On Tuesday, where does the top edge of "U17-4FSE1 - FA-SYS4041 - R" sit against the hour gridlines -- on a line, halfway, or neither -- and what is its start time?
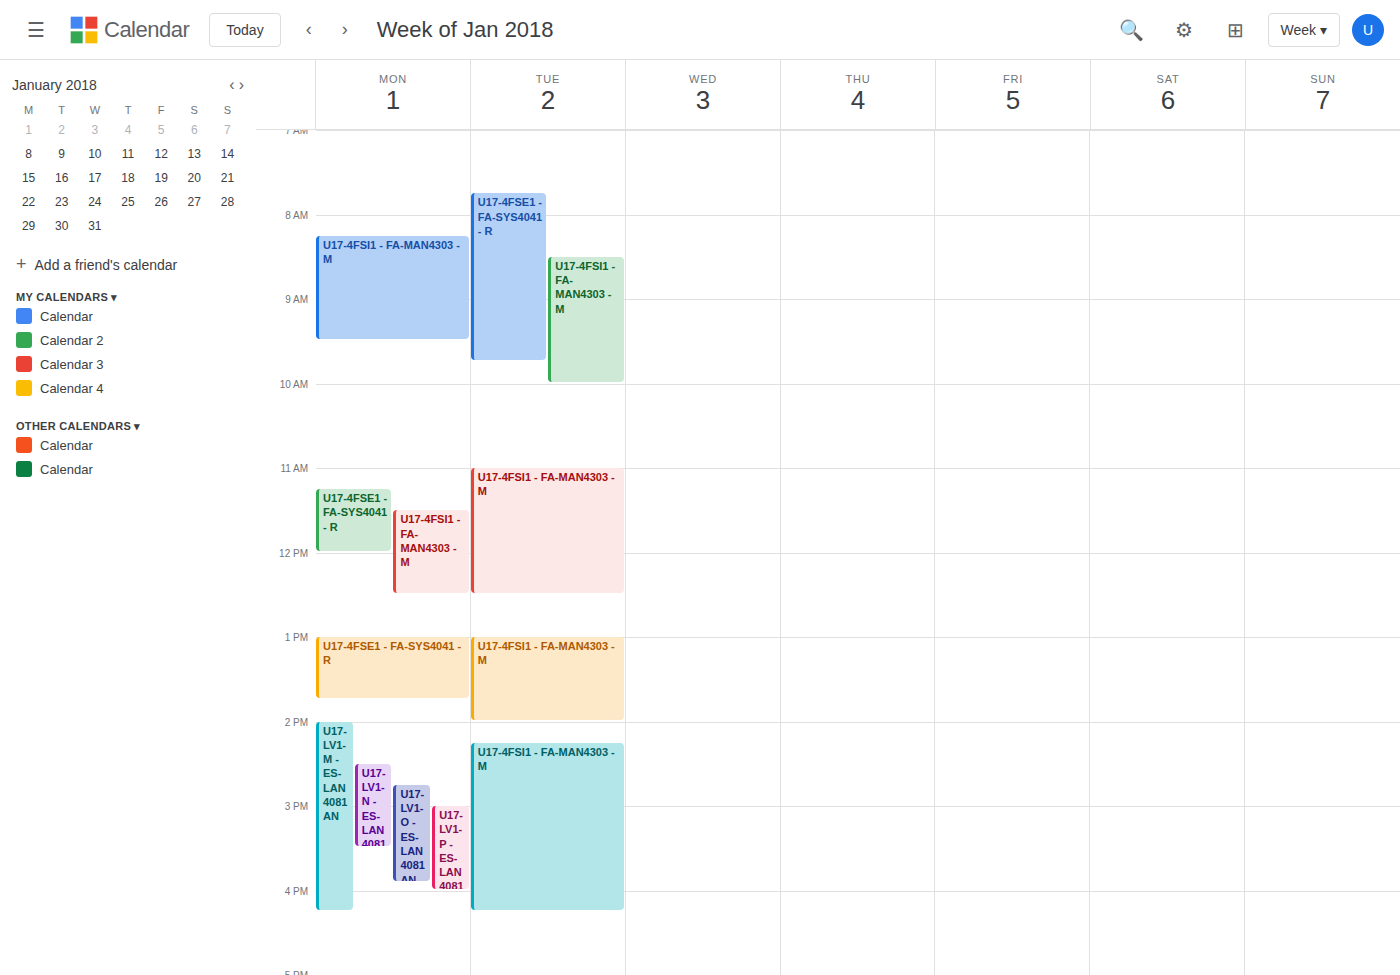
7:45 AM -- neither: three quarters of the way from the 7 AM line to the 8 AM line.